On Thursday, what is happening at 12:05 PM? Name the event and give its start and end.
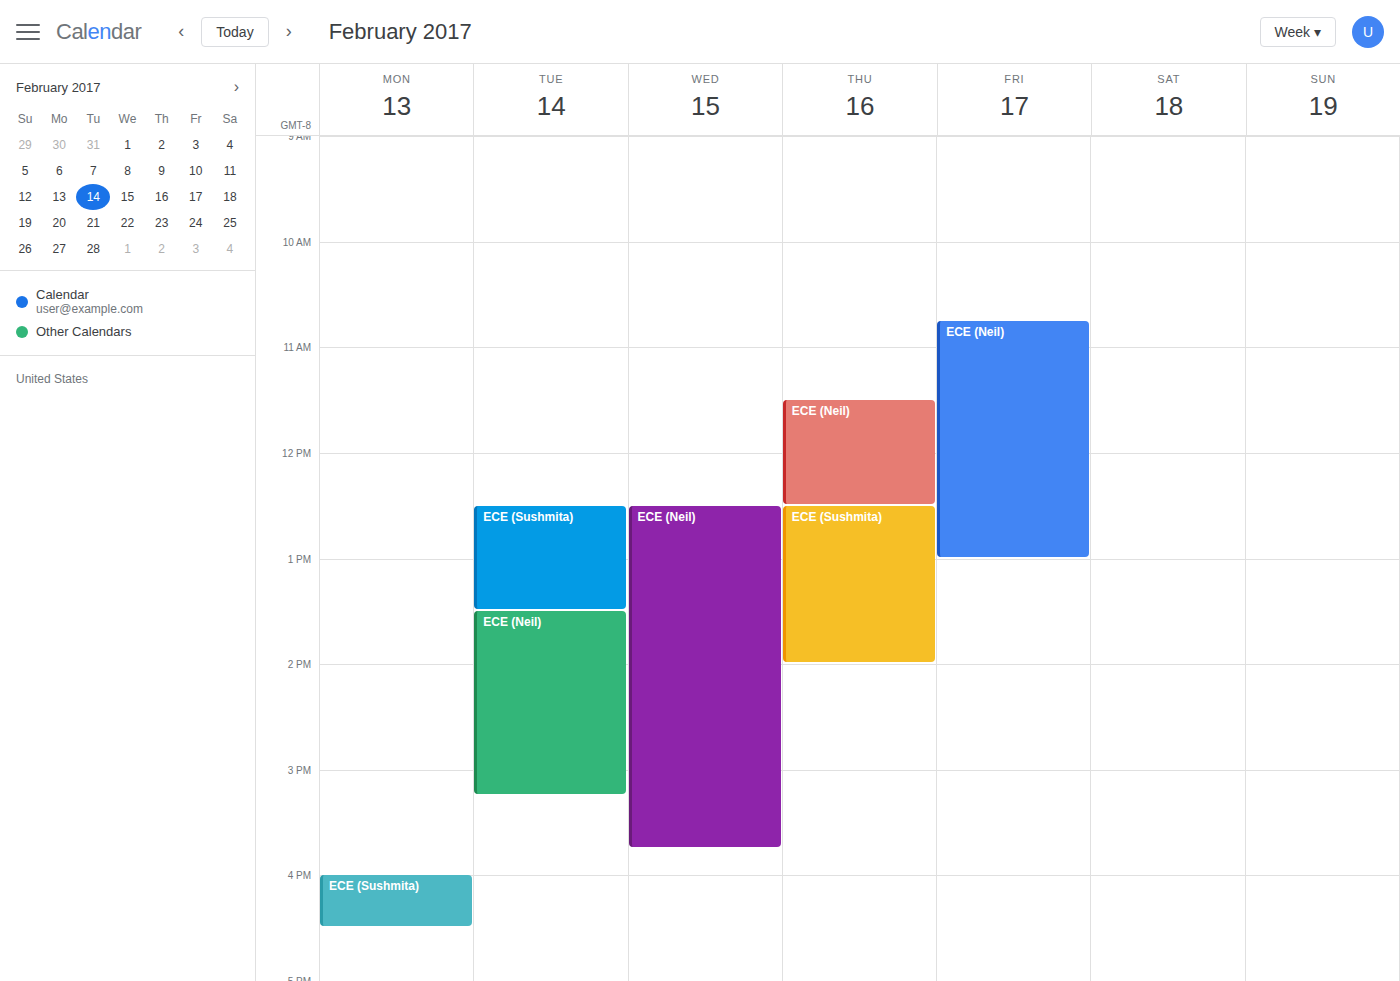
"ECE (Neil)", 11:30 AM to 12:30 PM